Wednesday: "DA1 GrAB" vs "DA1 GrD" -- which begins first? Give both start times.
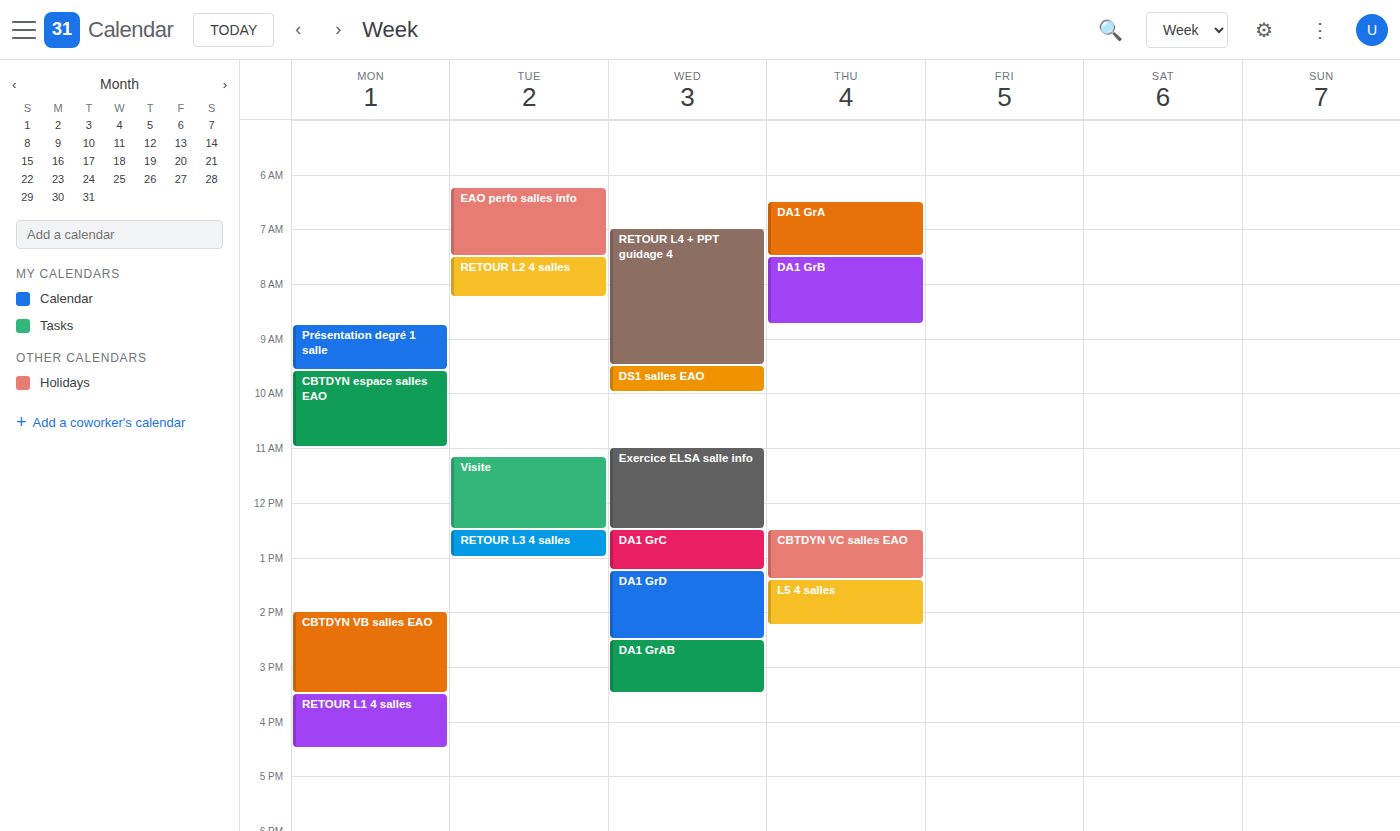
"DA1 GrD" 1:15 PM; "DA1 GrAB" 2:30 PM.